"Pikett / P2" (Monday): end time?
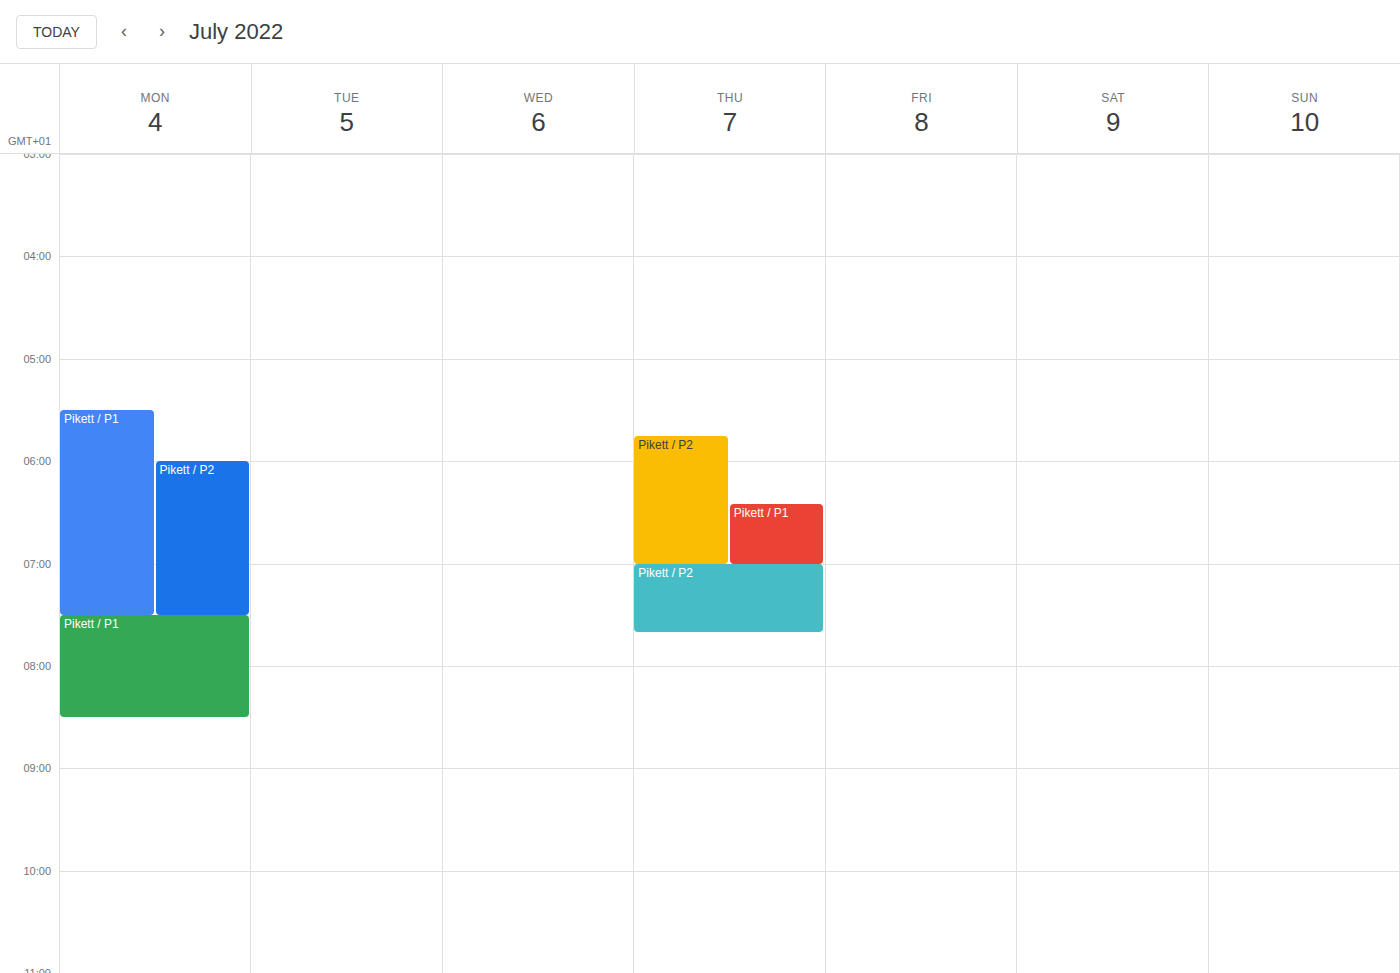
7:30 AM